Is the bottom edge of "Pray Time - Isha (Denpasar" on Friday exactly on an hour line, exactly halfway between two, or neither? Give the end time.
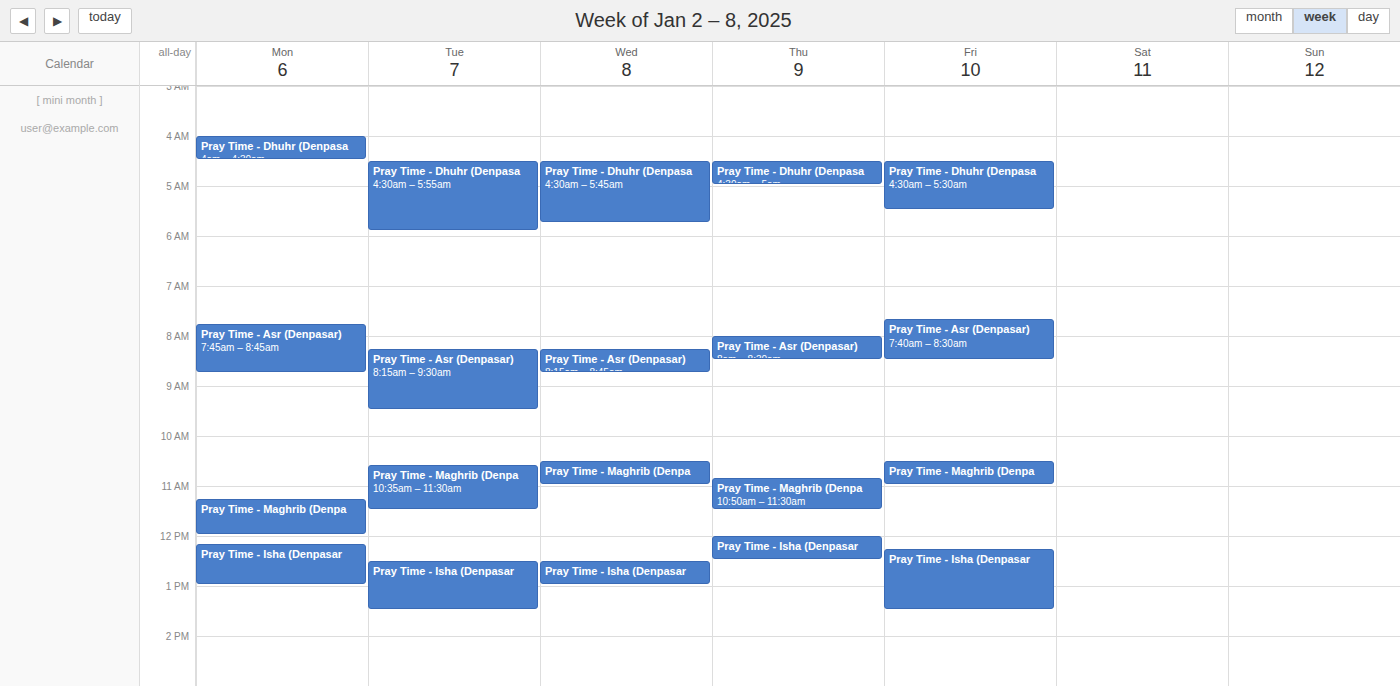
1:30 PM -- halfway between the 1 PM and 2 PM lines.